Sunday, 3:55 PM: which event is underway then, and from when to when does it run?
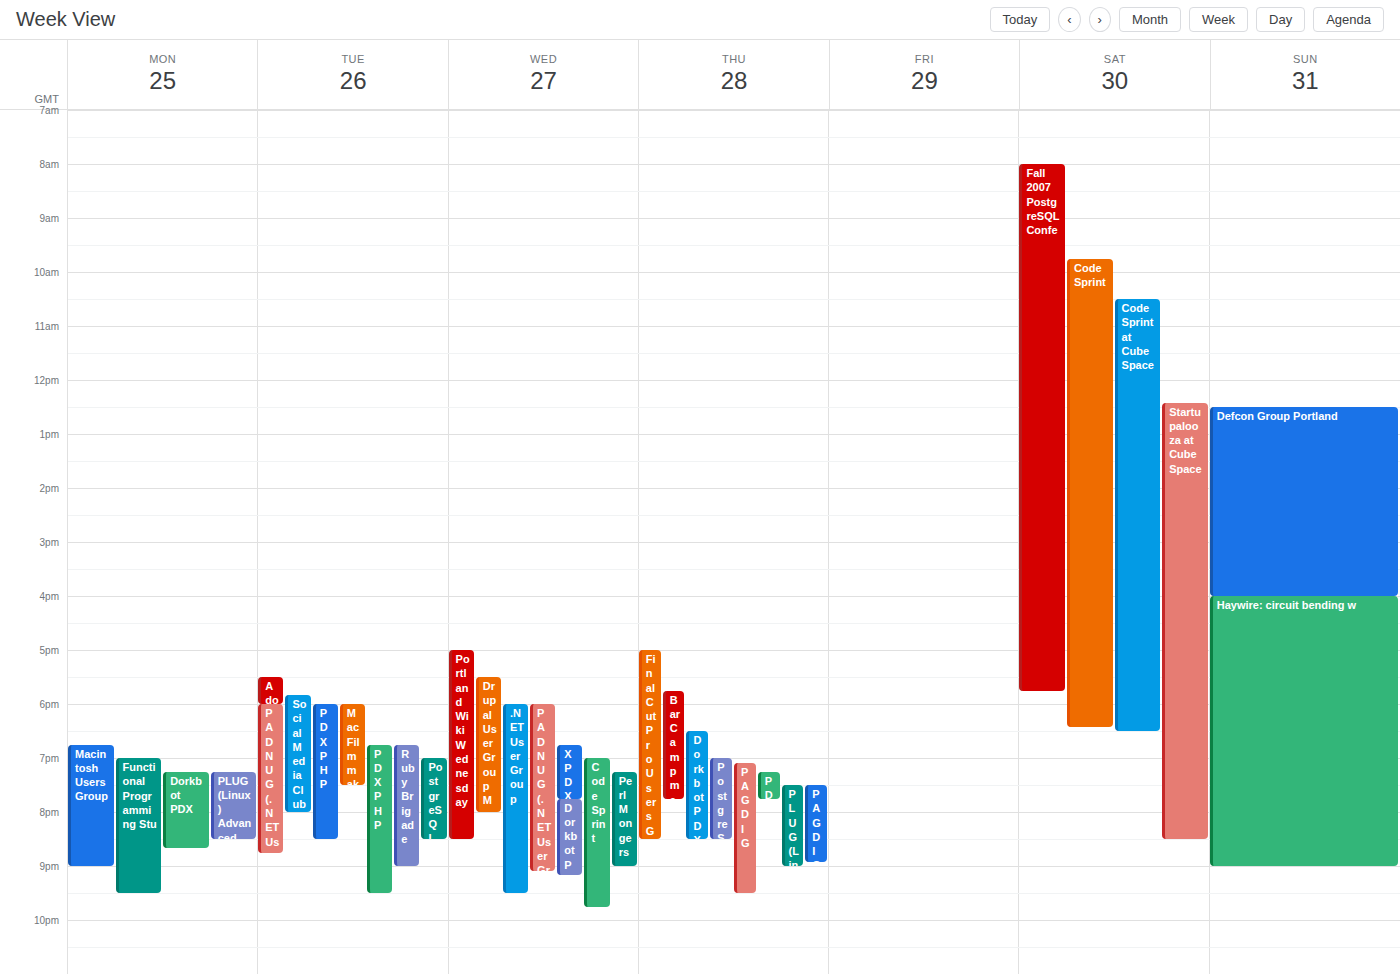
"Defcon Group Portland", 12:30 PM to 4:00 PM